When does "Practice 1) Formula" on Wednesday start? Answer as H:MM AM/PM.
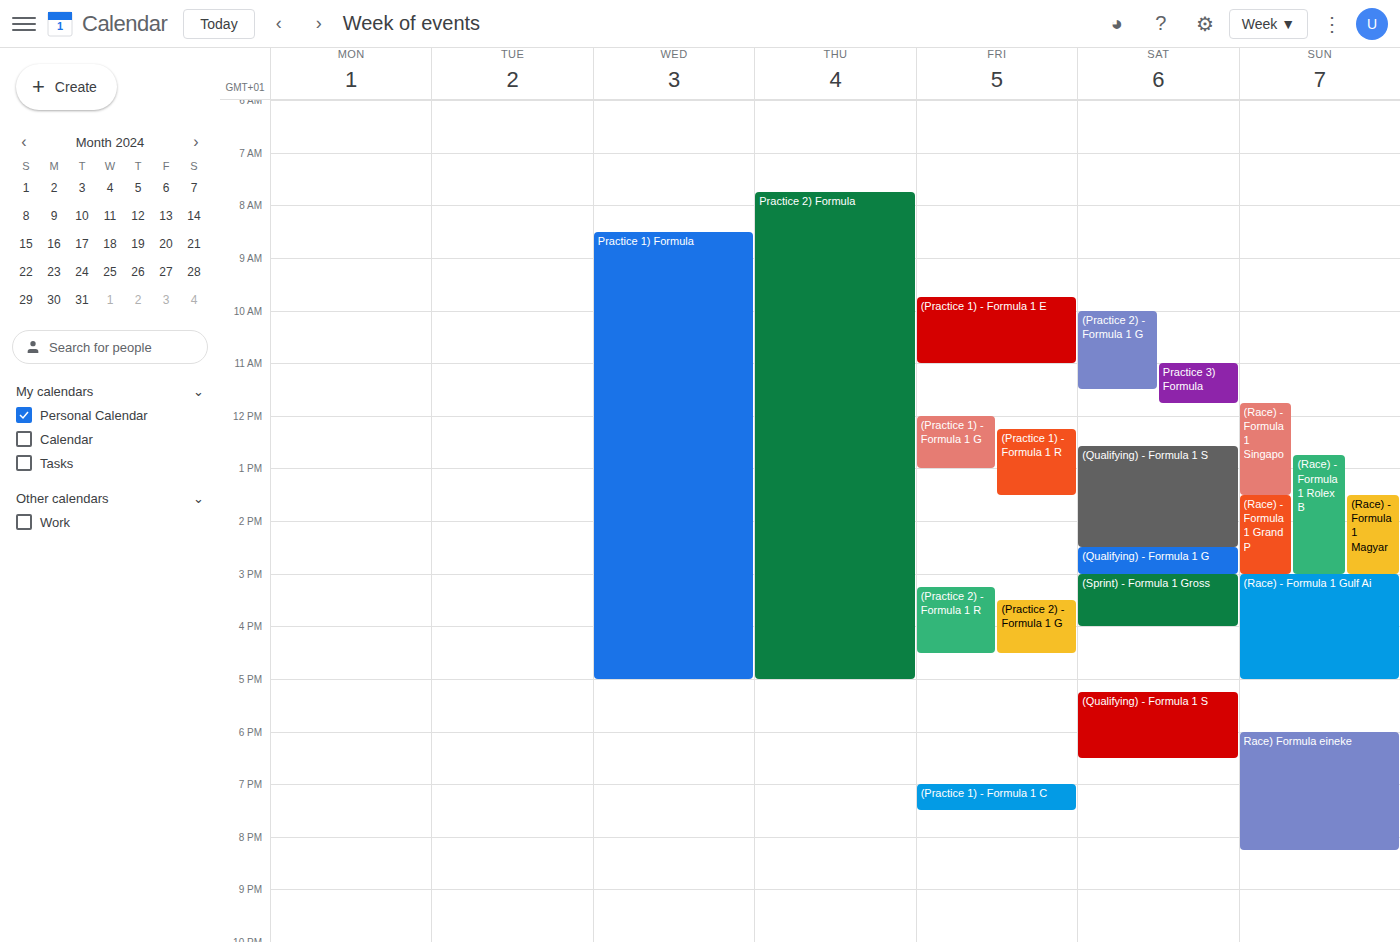
8:30 AM